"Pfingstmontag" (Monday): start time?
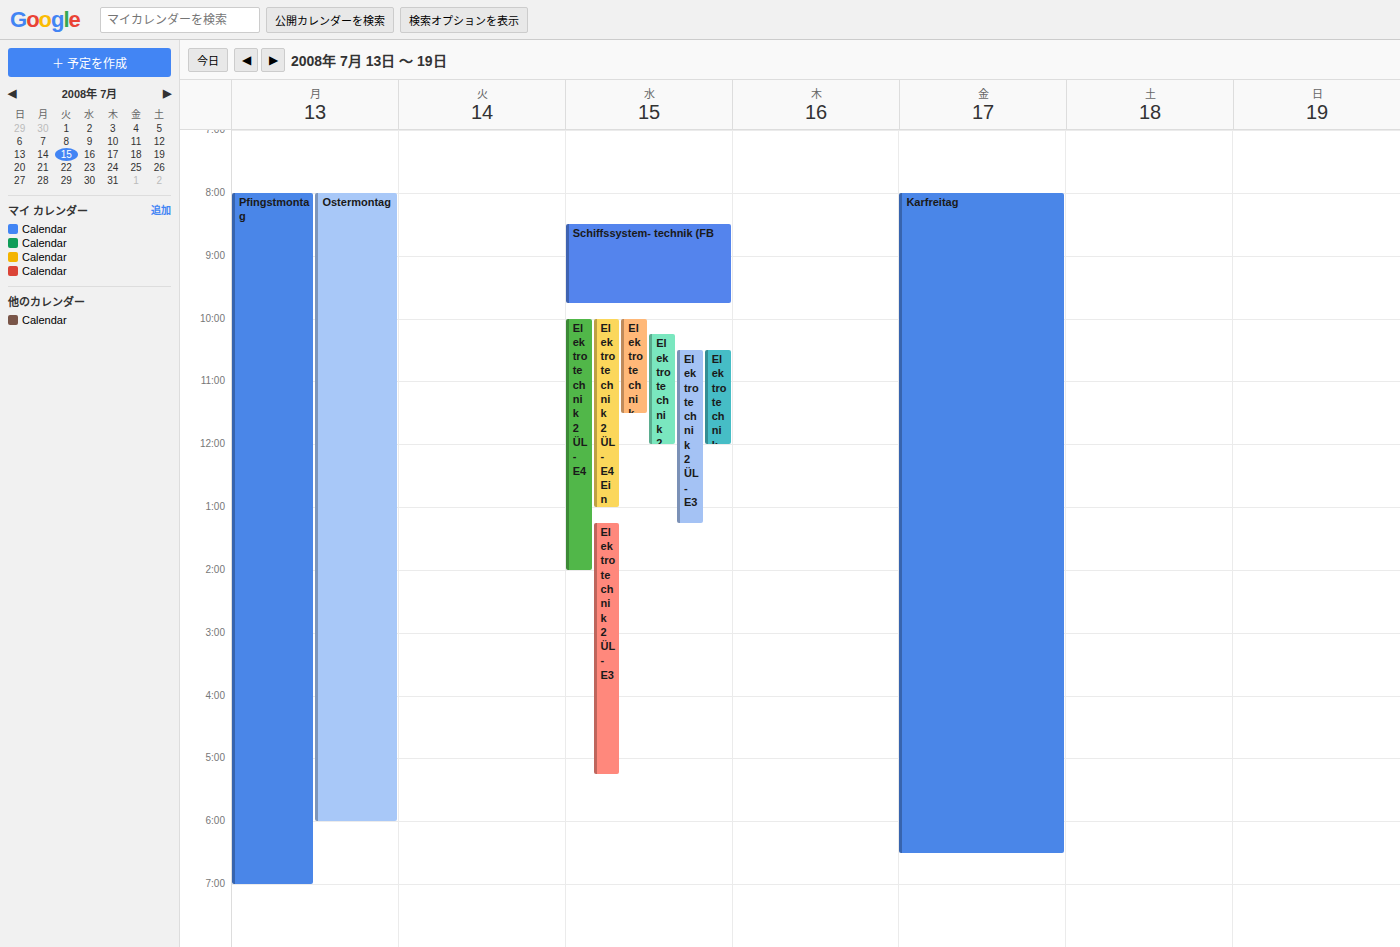
8:00 AM